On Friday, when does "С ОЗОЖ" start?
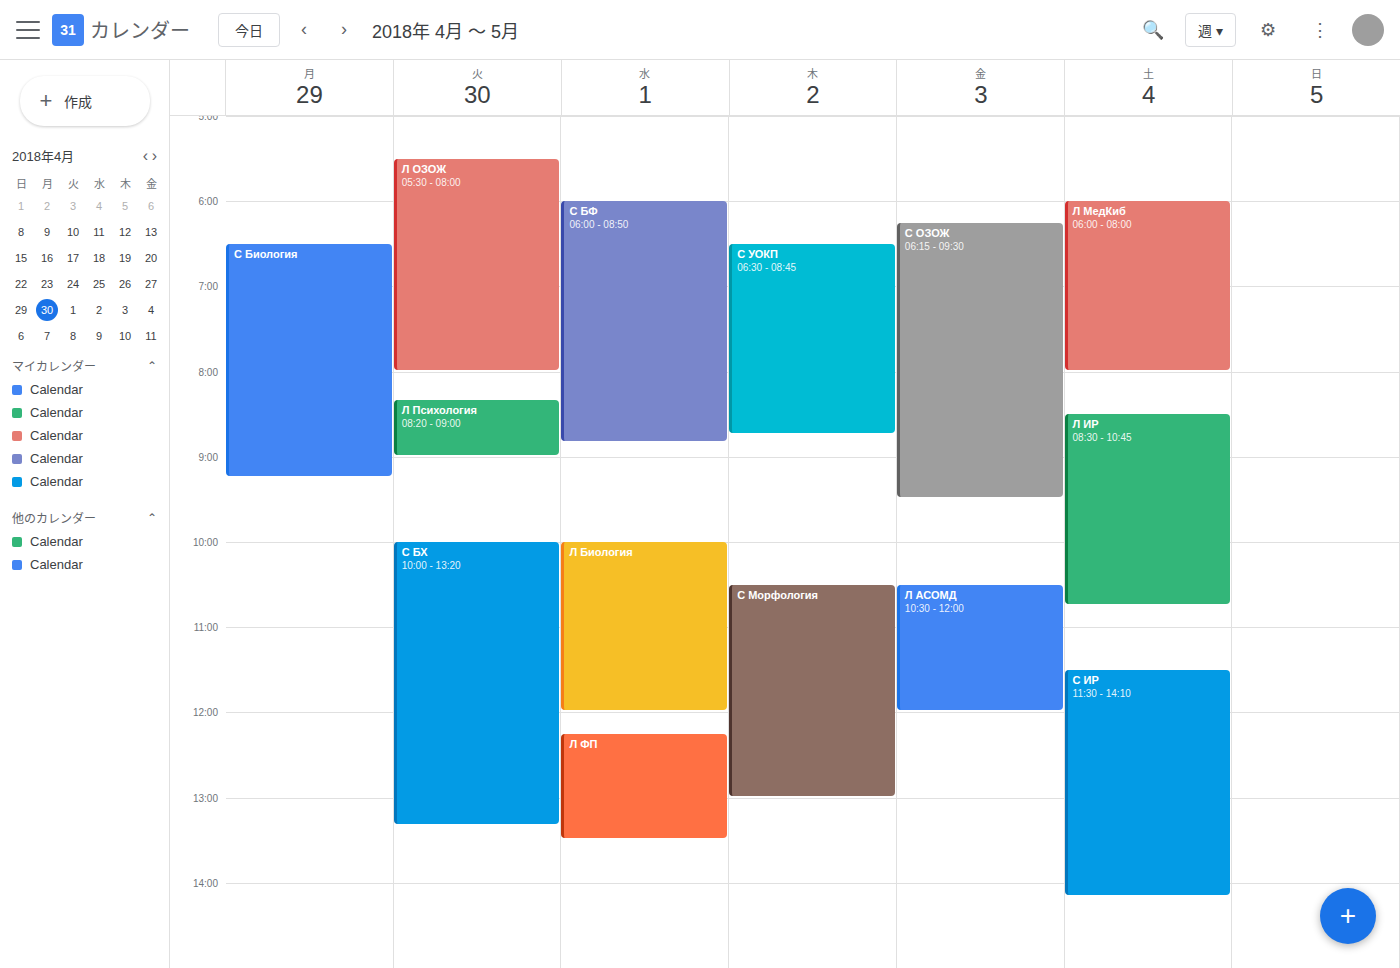
6:15 AM